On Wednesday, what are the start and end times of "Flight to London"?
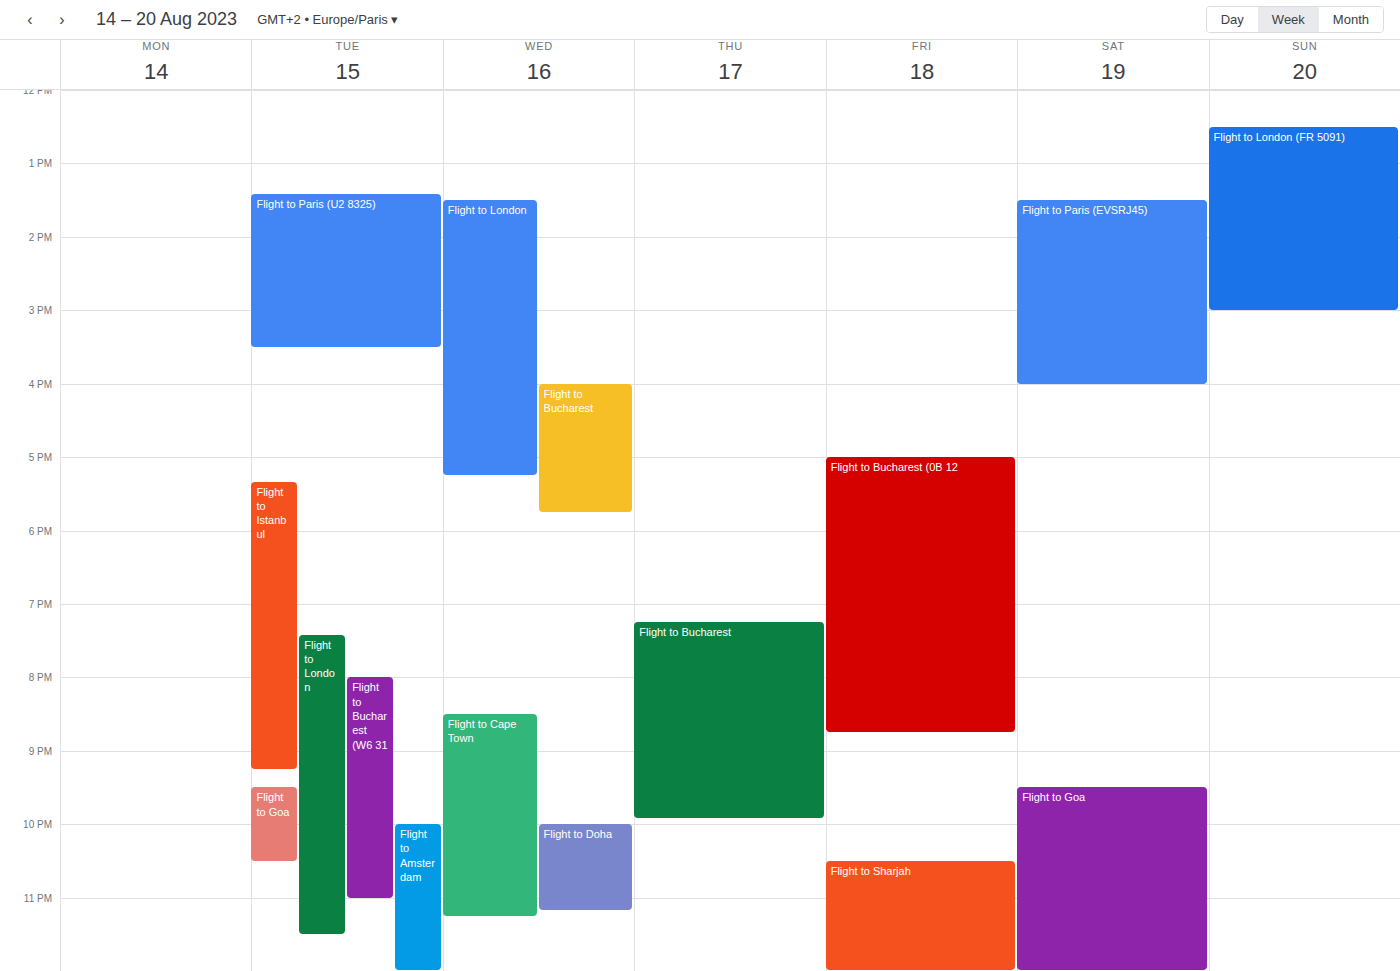
1:30 PM to 5:15 PM